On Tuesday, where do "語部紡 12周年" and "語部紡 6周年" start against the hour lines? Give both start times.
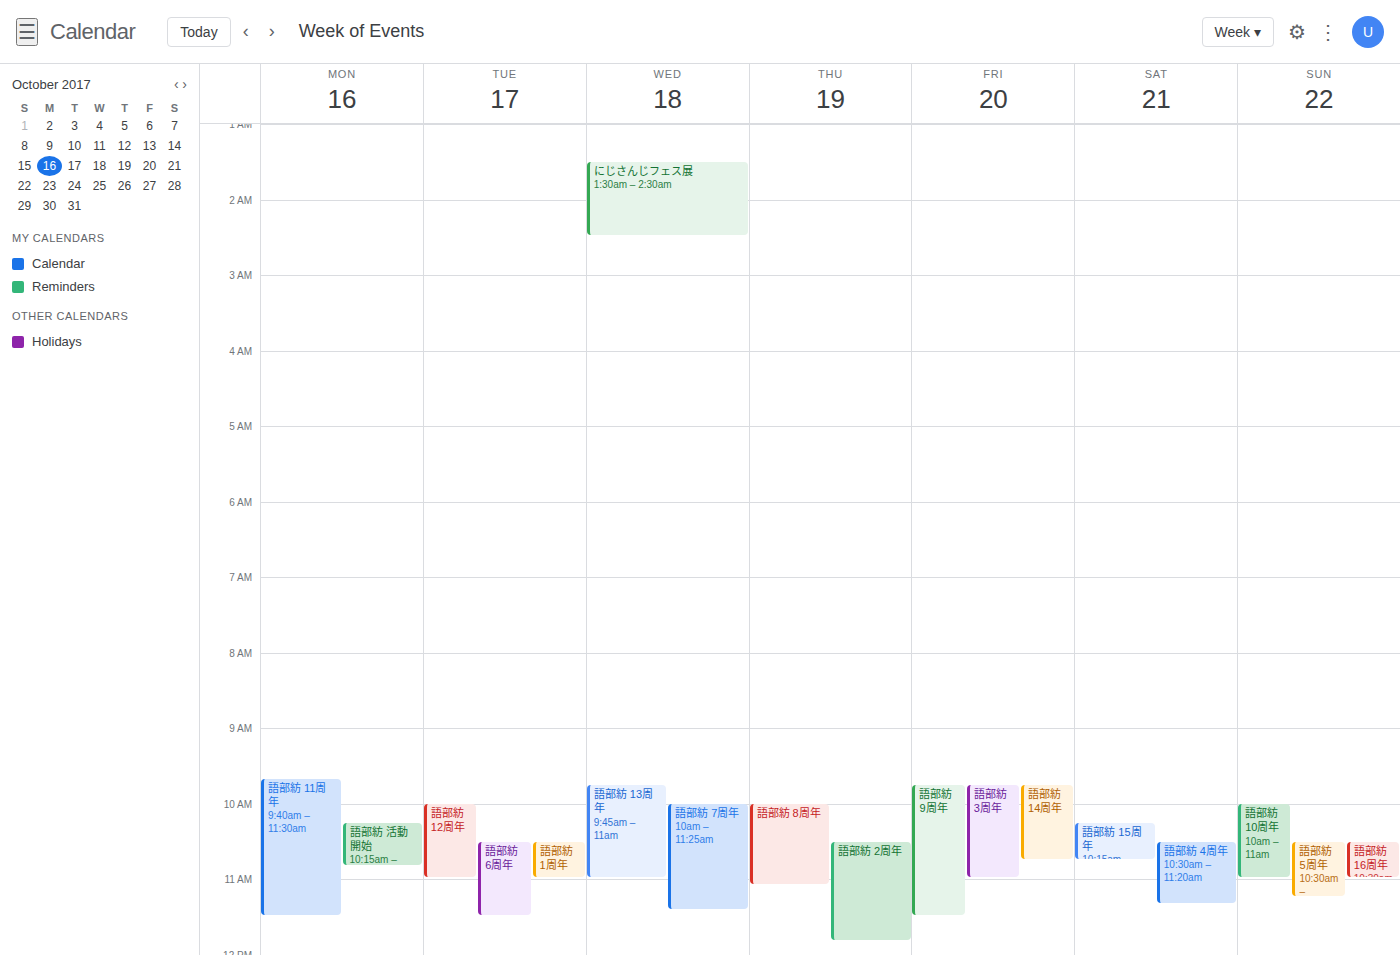
"語部紡 12周年": 10:00 AM, exactly on the 10 AM line. "語部紡 6周年": 10:30 AM, halfway between the 10 AM and 11 AM lines.